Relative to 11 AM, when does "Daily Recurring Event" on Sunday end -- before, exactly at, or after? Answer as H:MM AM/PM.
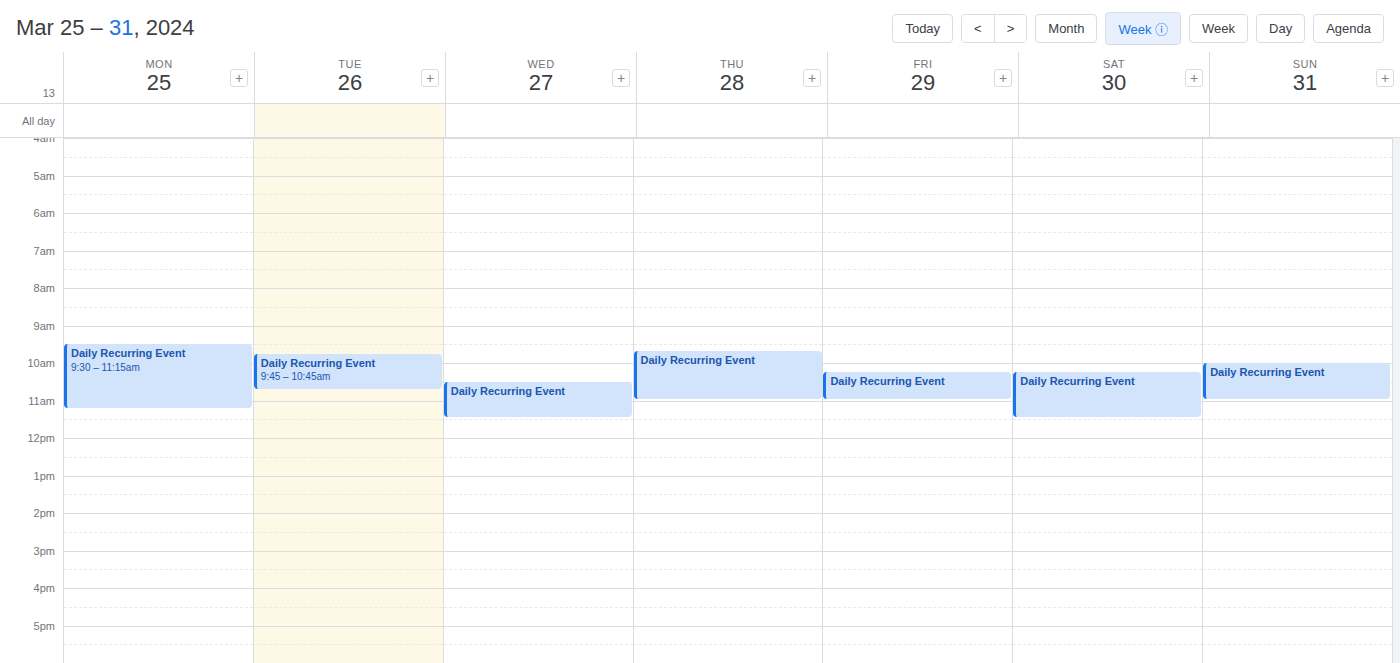
11:00 AM -- exactly at 11 AM, on the 11 AM line.